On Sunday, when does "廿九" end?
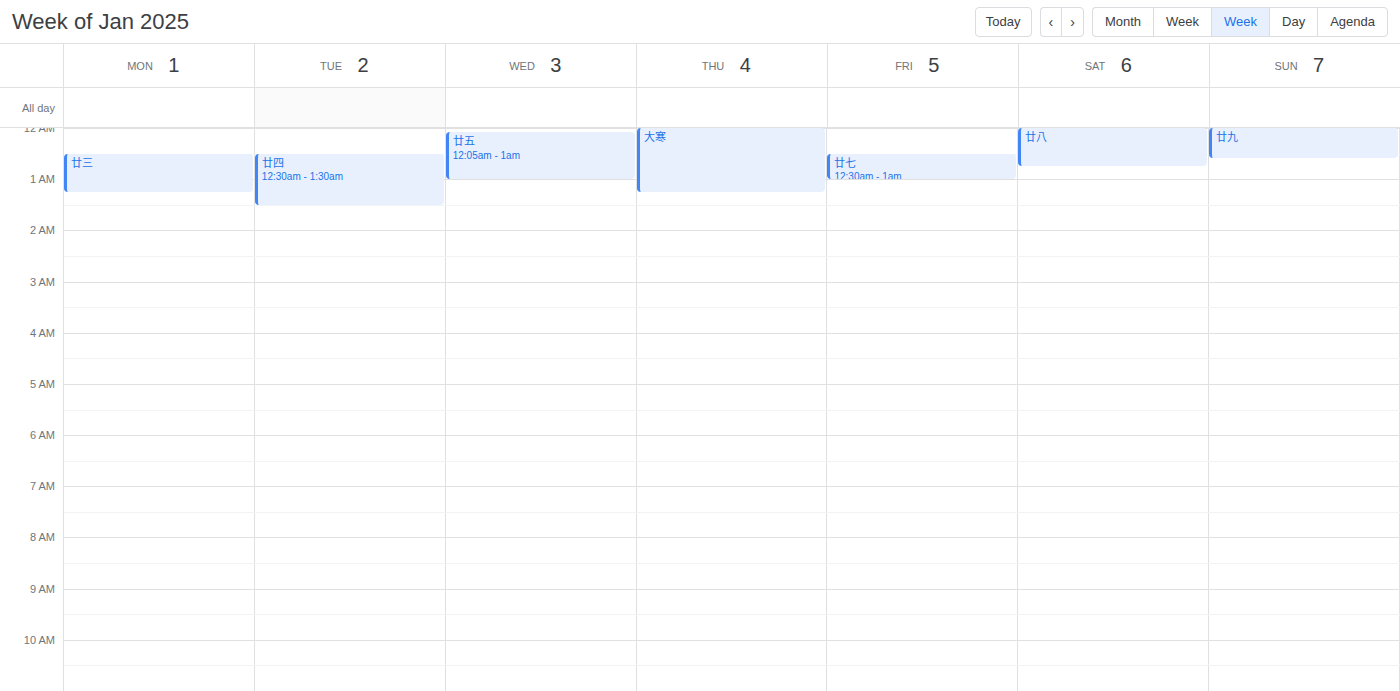
12:35 AM